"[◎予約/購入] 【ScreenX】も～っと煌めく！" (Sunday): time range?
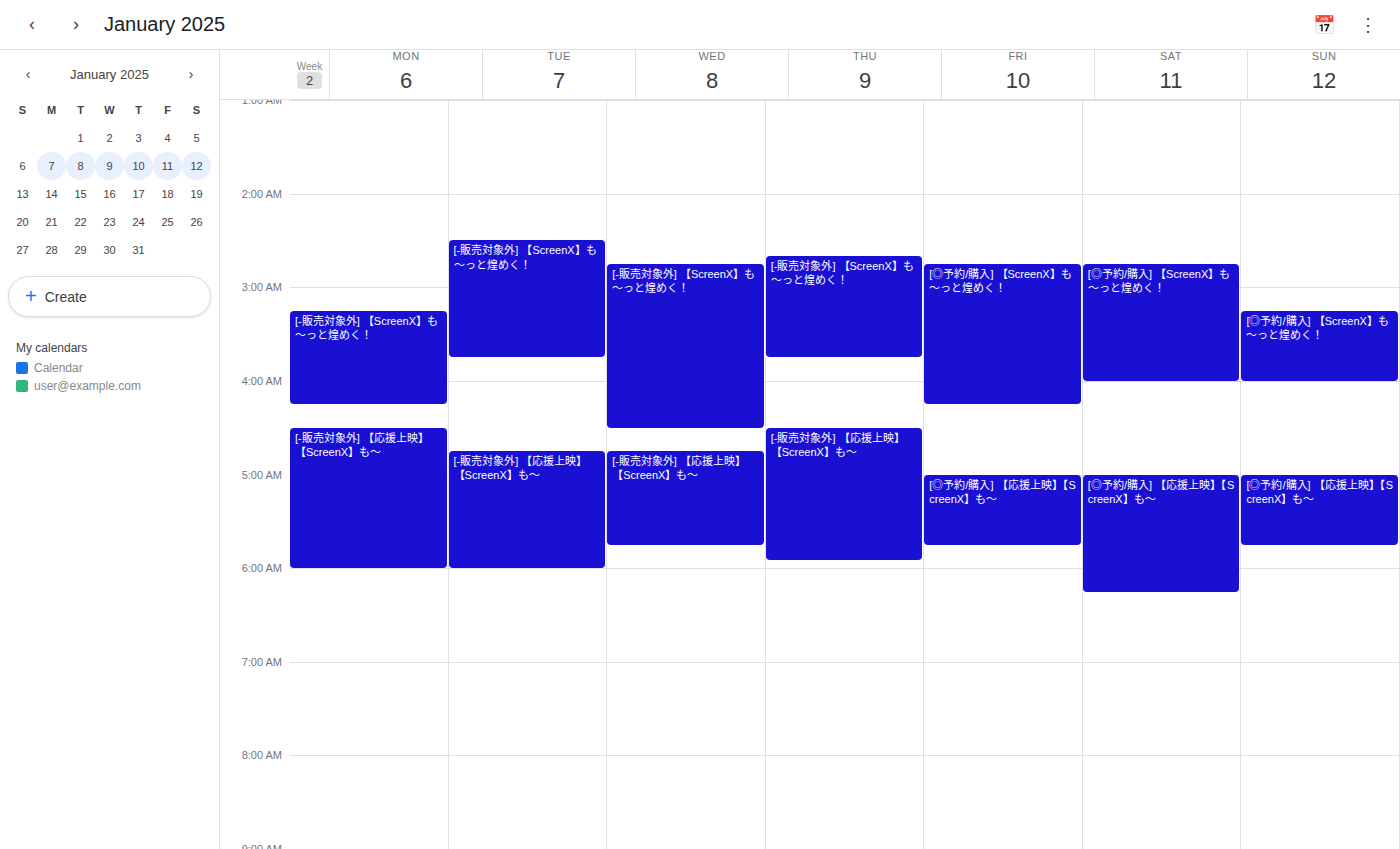
3:15 AM to 4:00 AM